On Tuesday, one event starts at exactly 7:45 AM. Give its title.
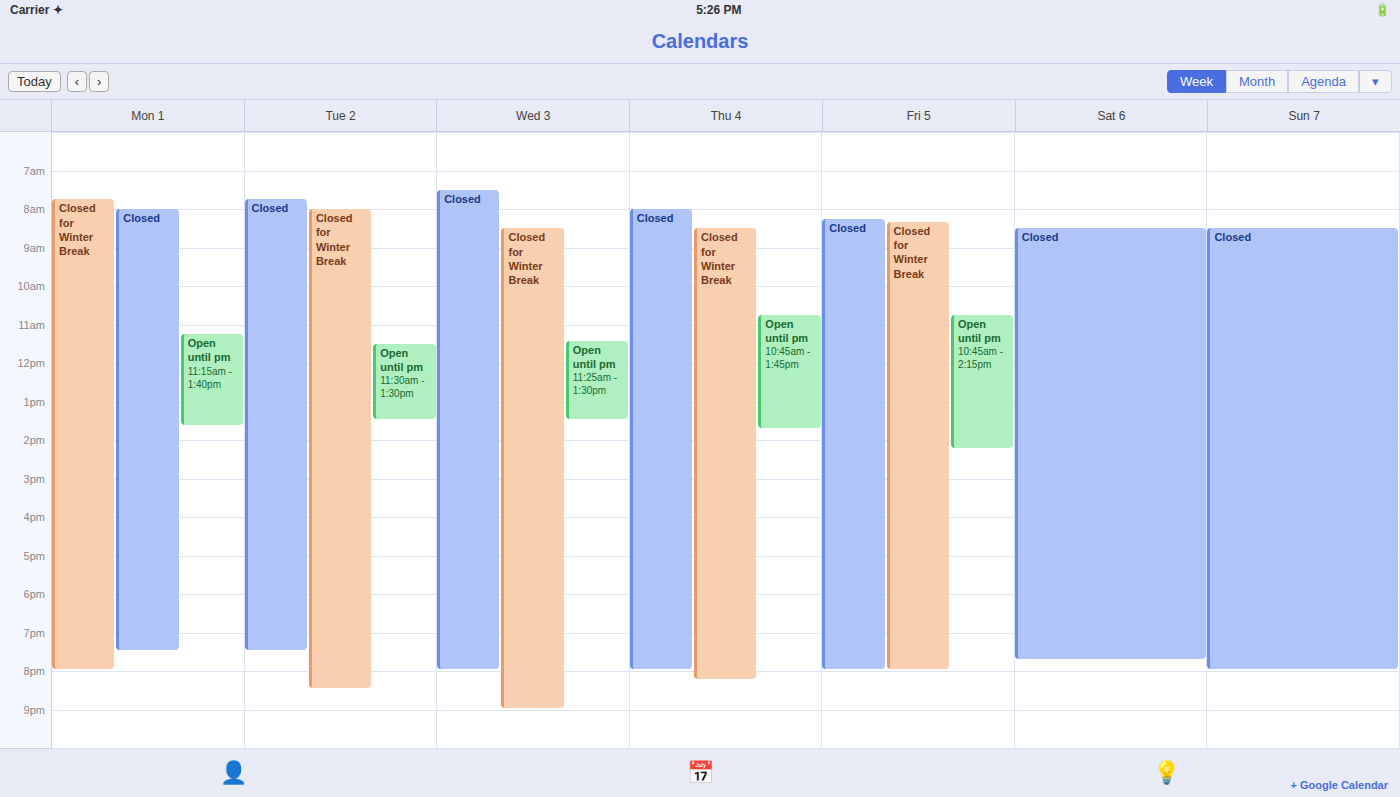
"Closed"